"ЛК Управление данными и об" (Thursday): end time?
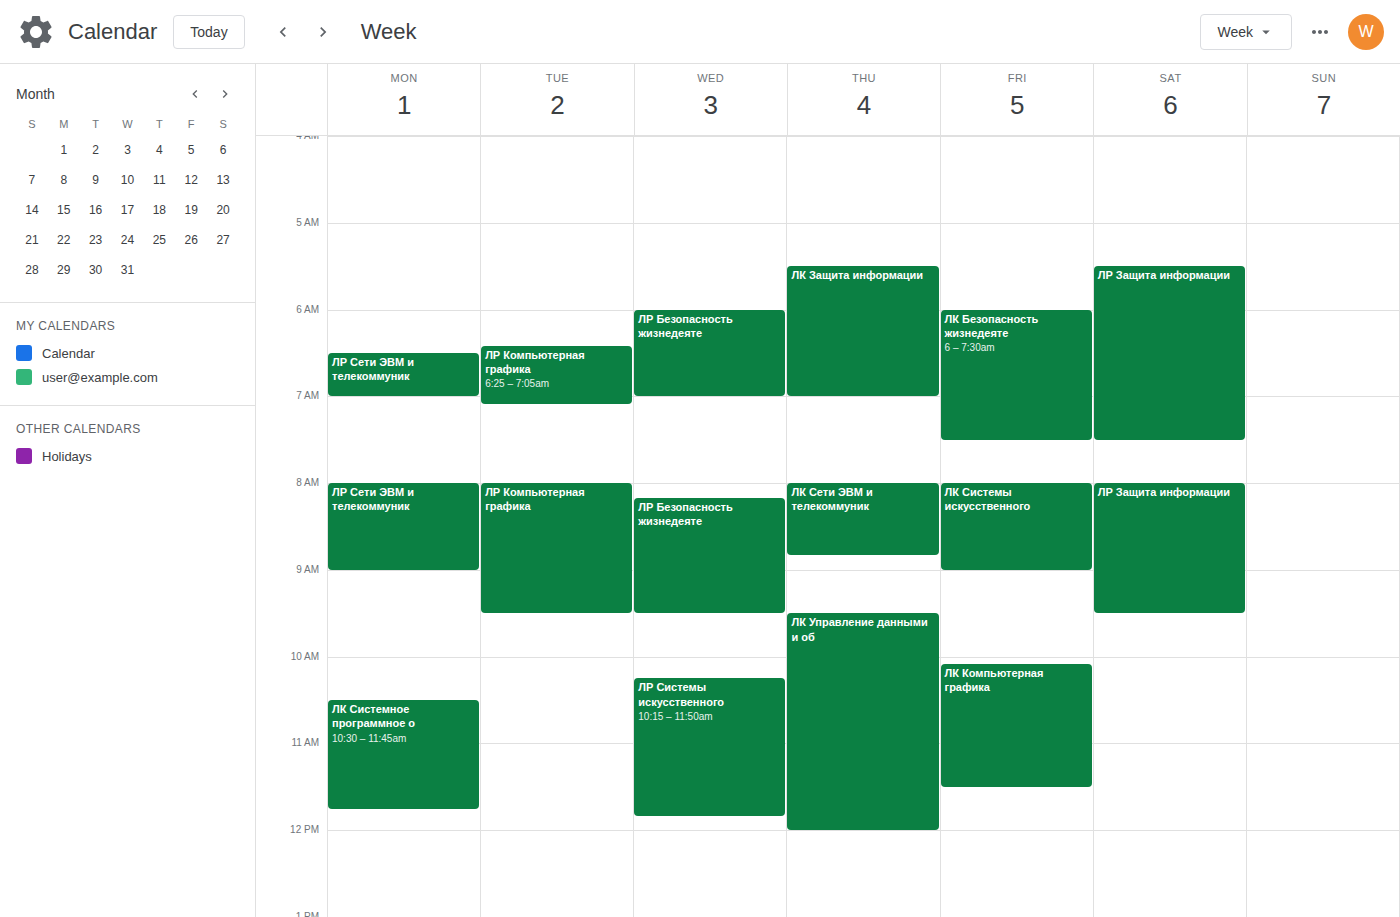
12:00 PM